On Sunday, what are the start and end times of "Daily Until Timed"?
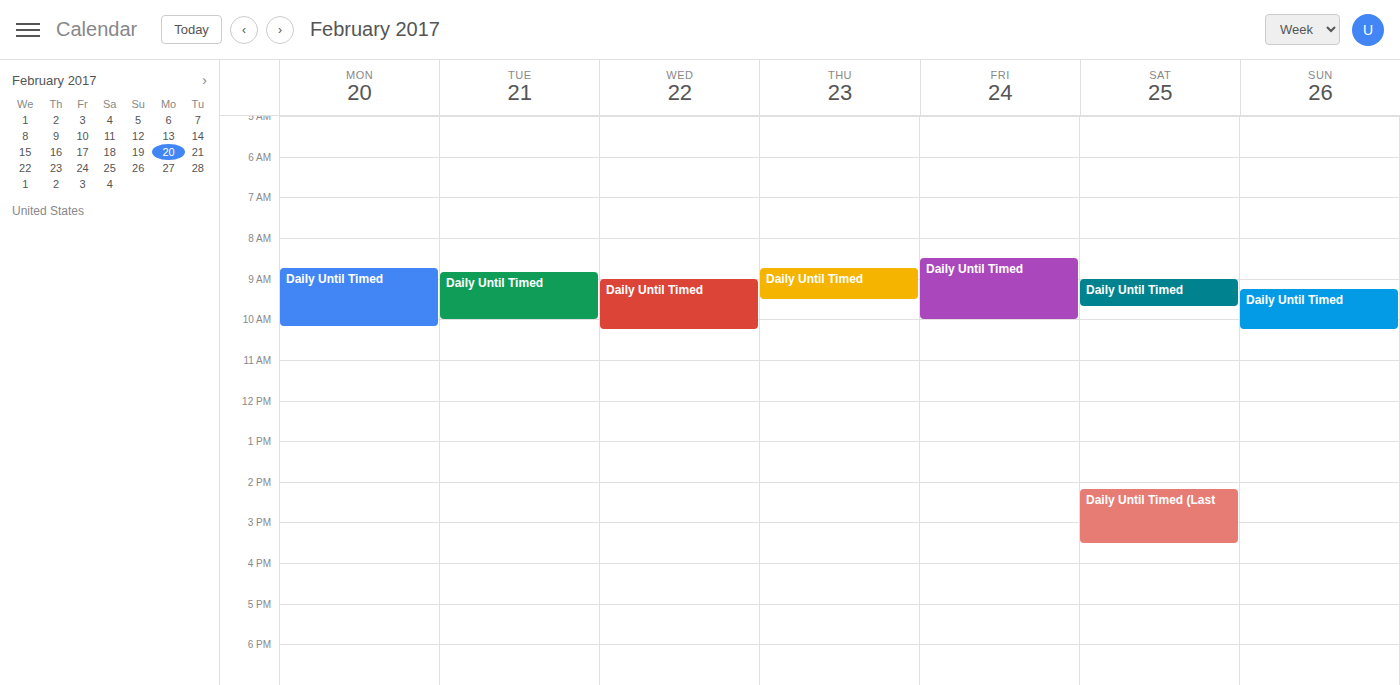
09:15 to 10:15